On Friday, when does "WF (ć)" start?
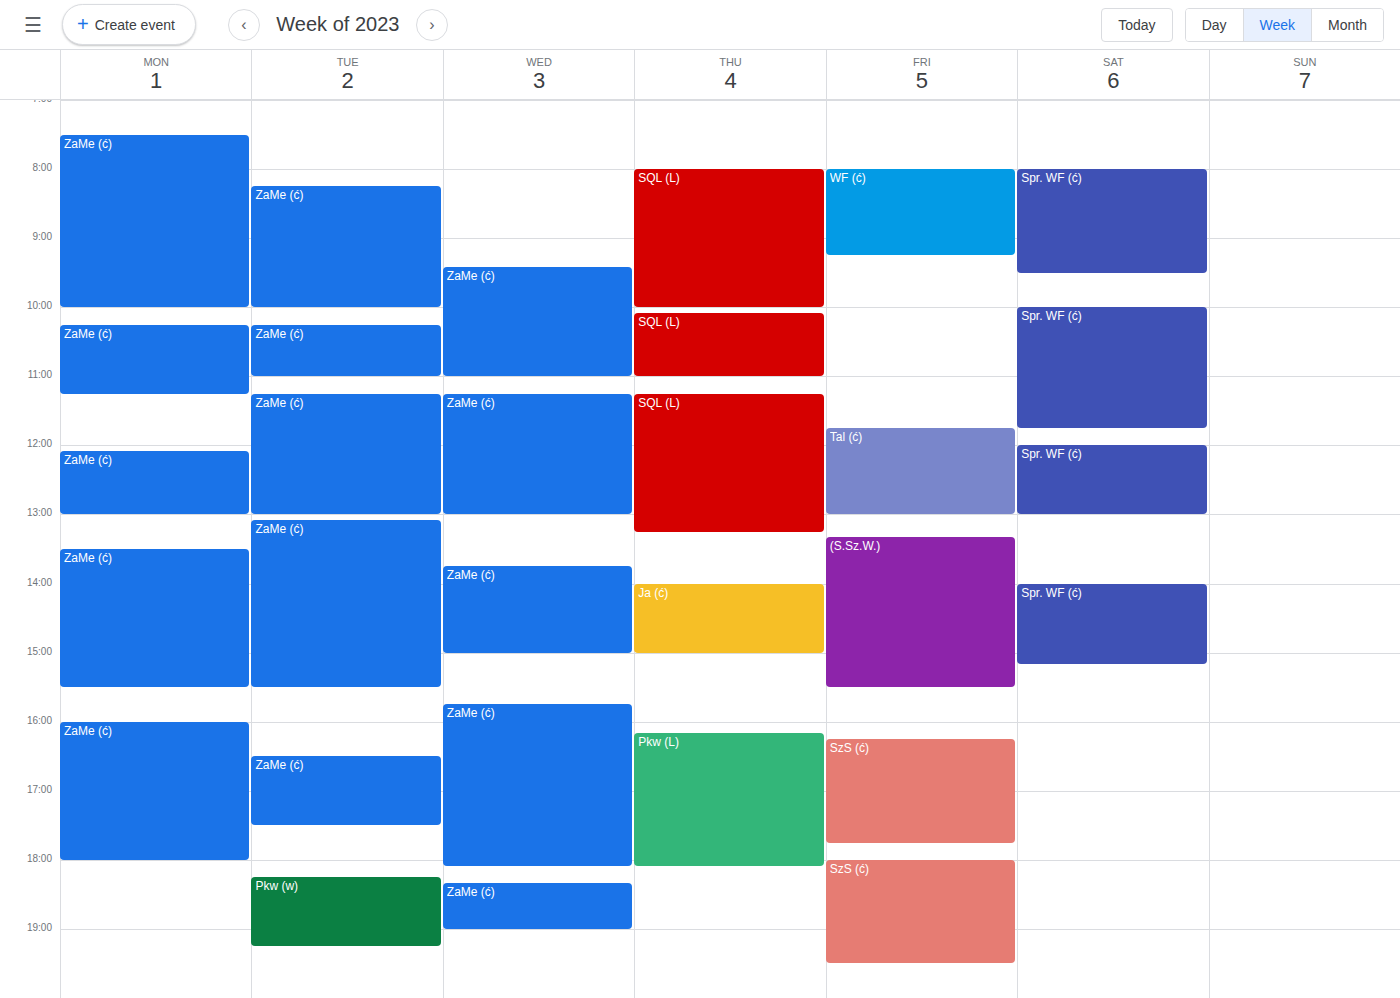
8:00 AM